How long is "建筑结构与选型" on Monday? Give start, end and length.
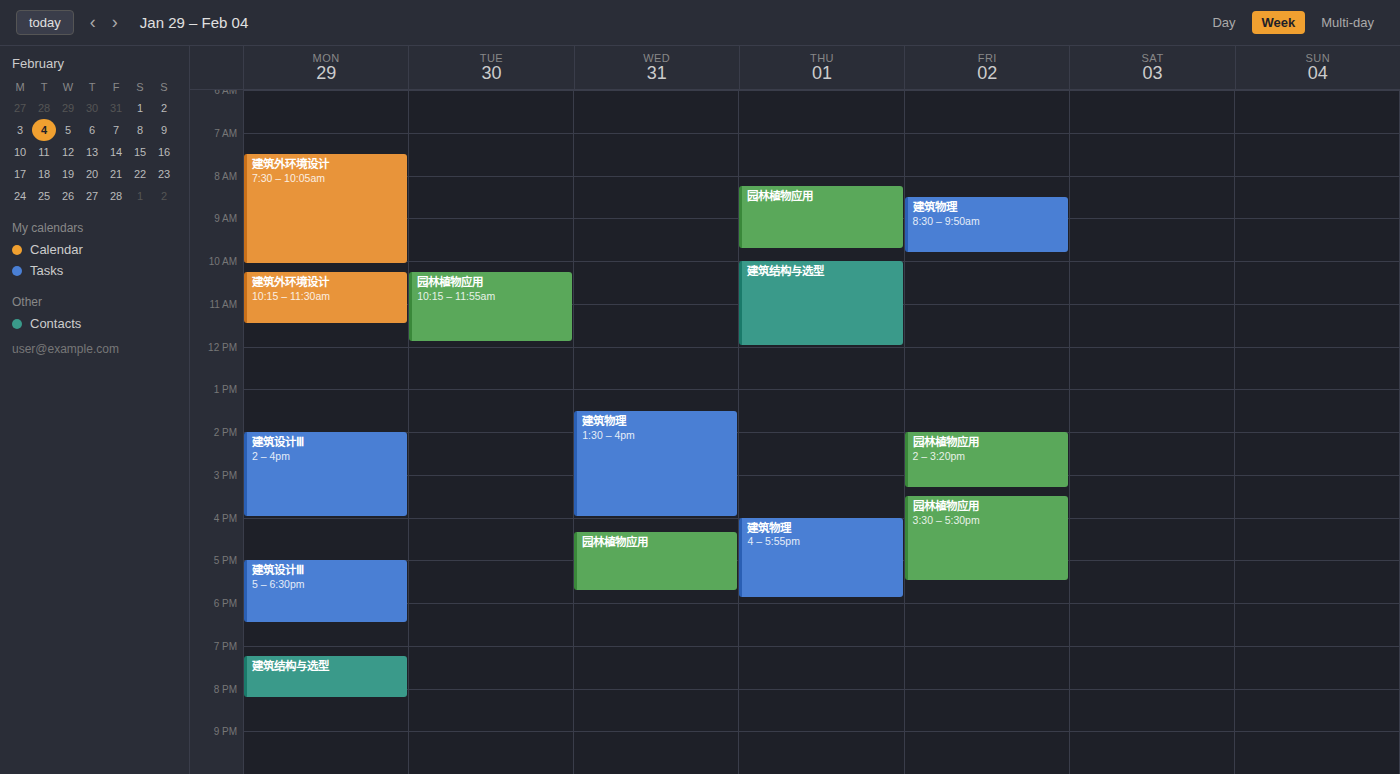
7:15 PM to 8:15 PM, 1 hour